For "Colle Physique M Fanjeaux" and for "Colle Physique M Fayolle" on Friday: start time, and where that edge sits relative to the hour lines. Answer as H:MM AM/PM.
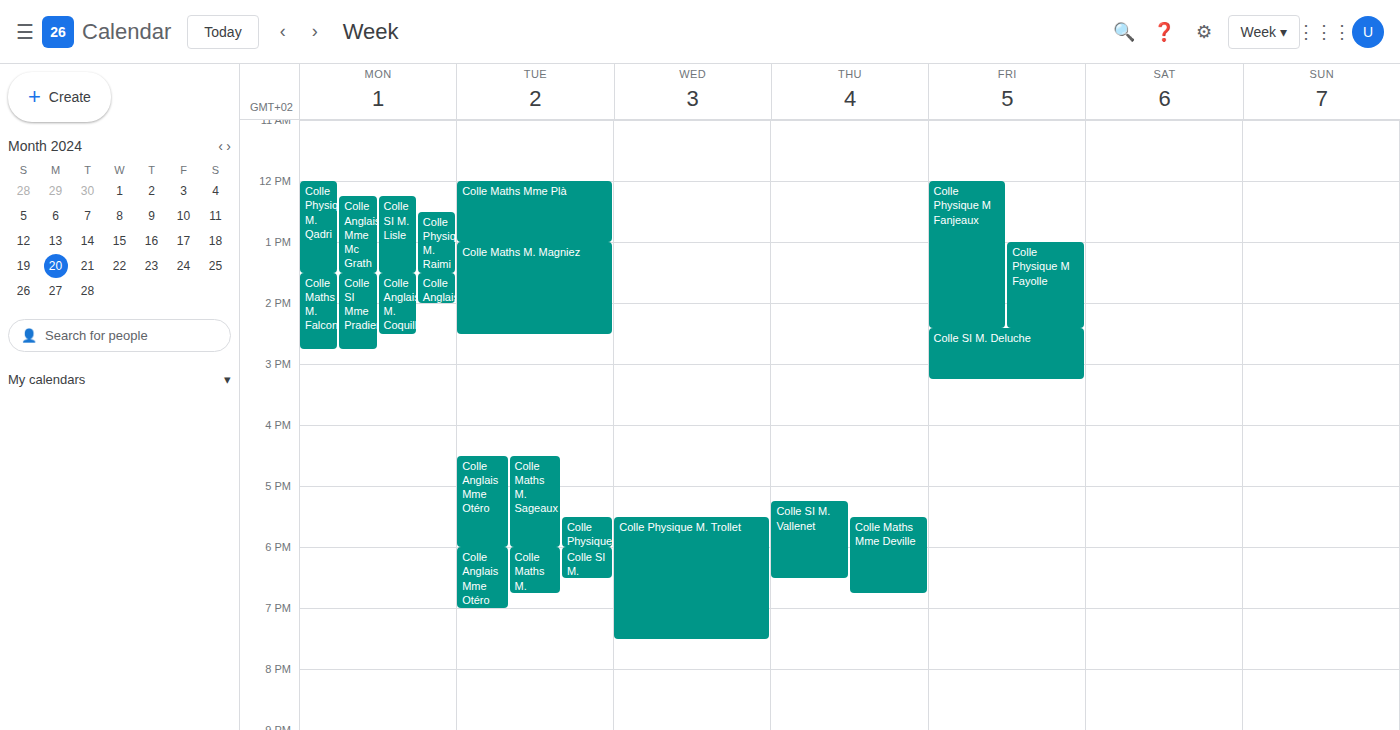
"Colle Physique M Fanjeaux": 12:00 PM, exactly on the 12 PM line. "Colle Physique M Fayolle": 1:00 PM, exactly on the 1 PM line.